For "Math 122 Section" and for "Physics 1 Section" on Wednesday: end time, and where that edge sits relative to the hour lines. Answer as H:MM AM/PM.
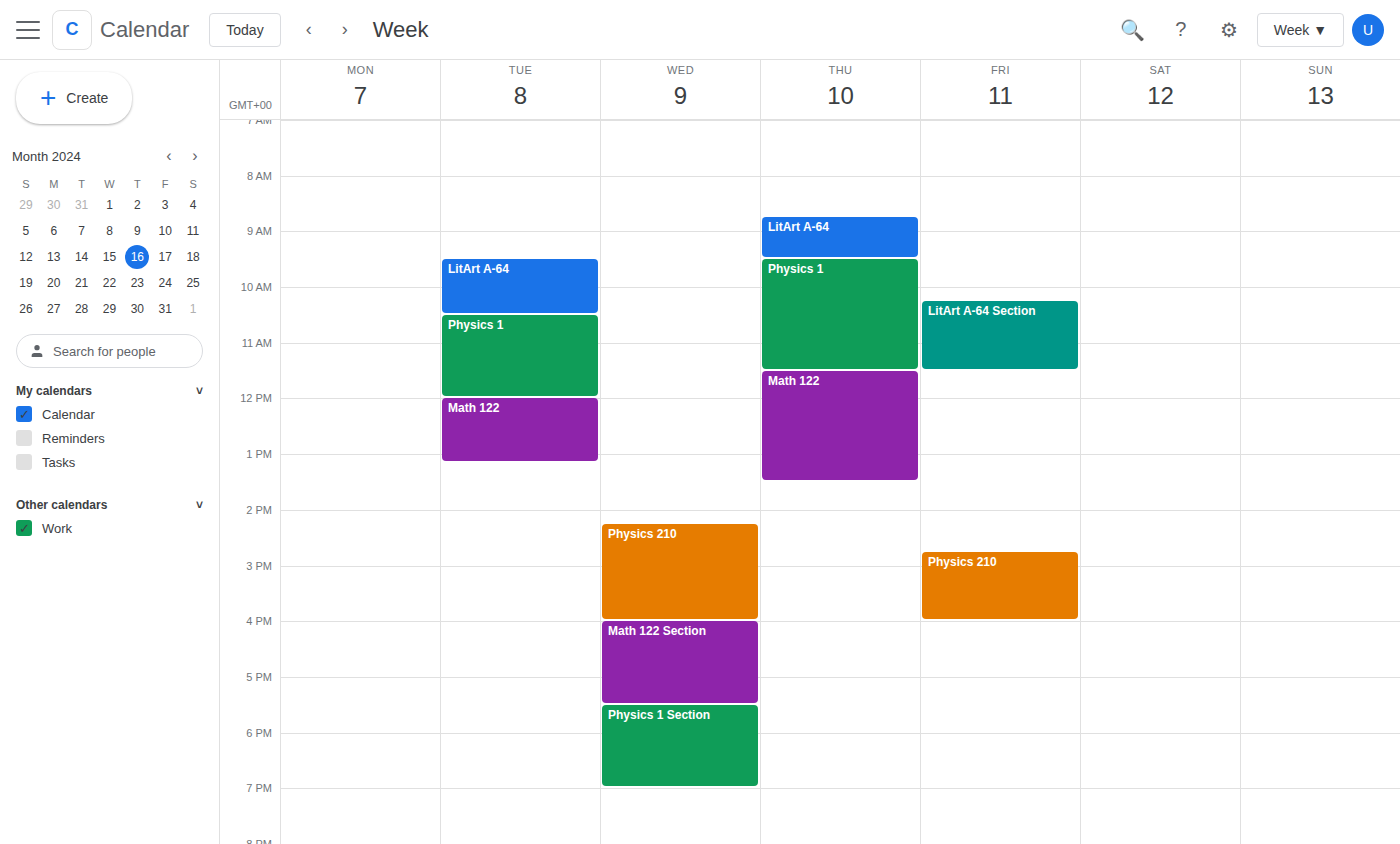
"Math 122 Section": 5:30 PM, halfway between the 5 PM and 6 PM lines. "Physics 1 Section": 7:00 PM, exactly on the 7 PM line.